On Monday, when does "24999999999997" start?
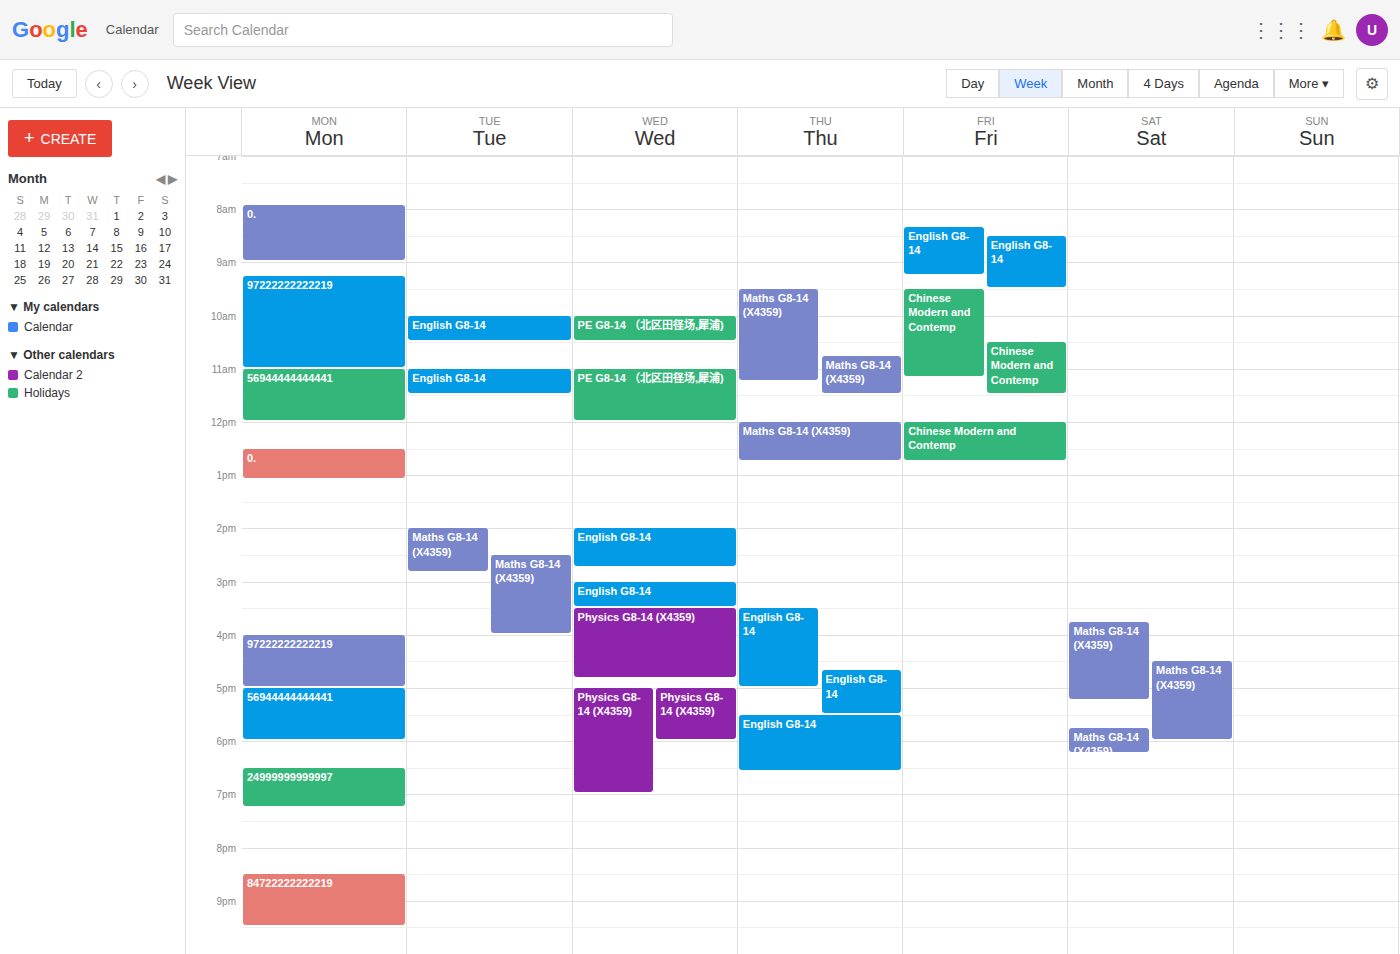
6:30 PM